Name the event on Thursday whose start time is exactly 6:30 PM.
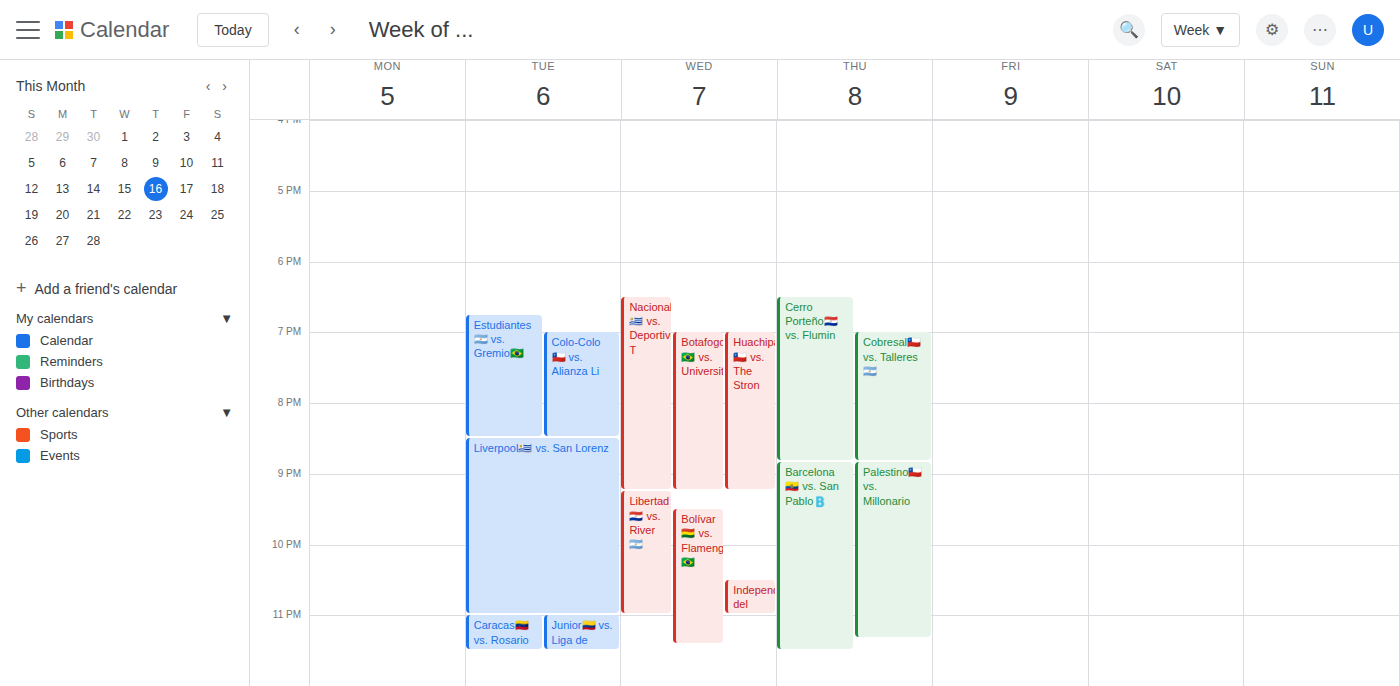
"Cerro Porteño🇵🇾 vs. Flumin"